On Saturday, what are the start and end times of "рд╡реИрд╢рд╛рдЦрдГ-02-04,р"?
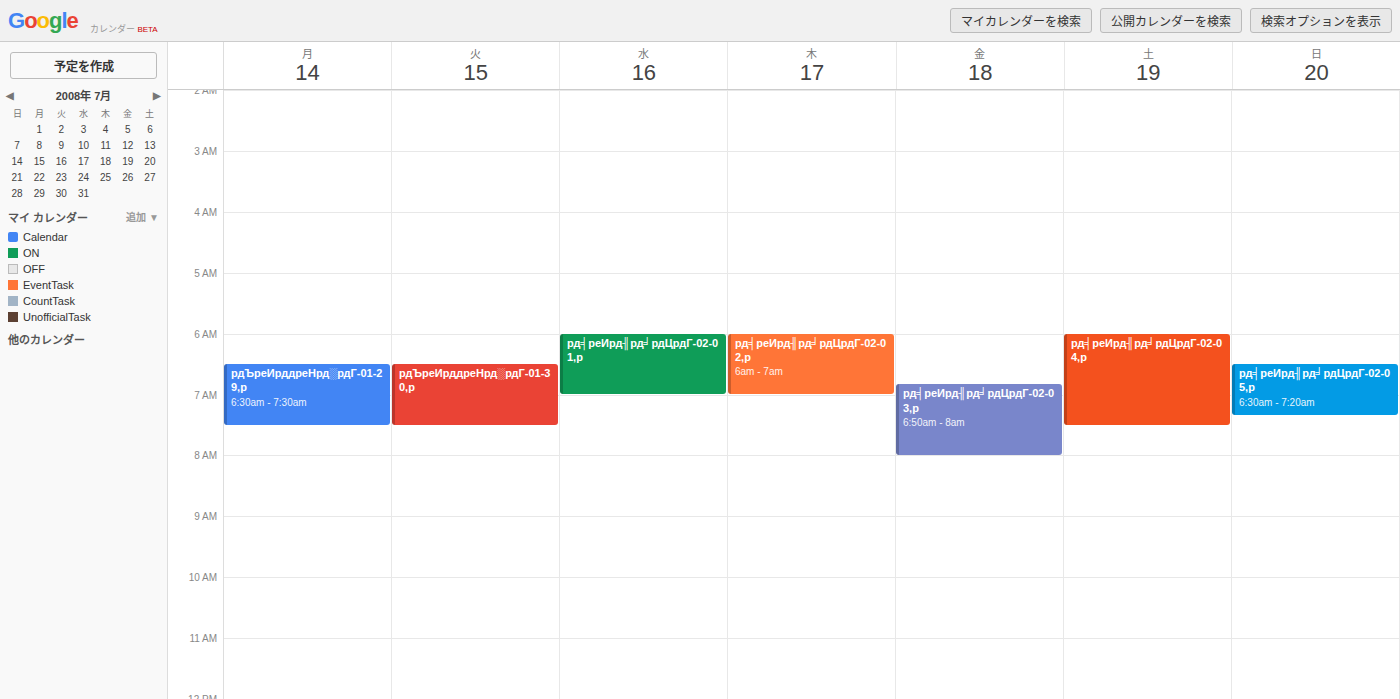
6:00 AM to 7:30 AM